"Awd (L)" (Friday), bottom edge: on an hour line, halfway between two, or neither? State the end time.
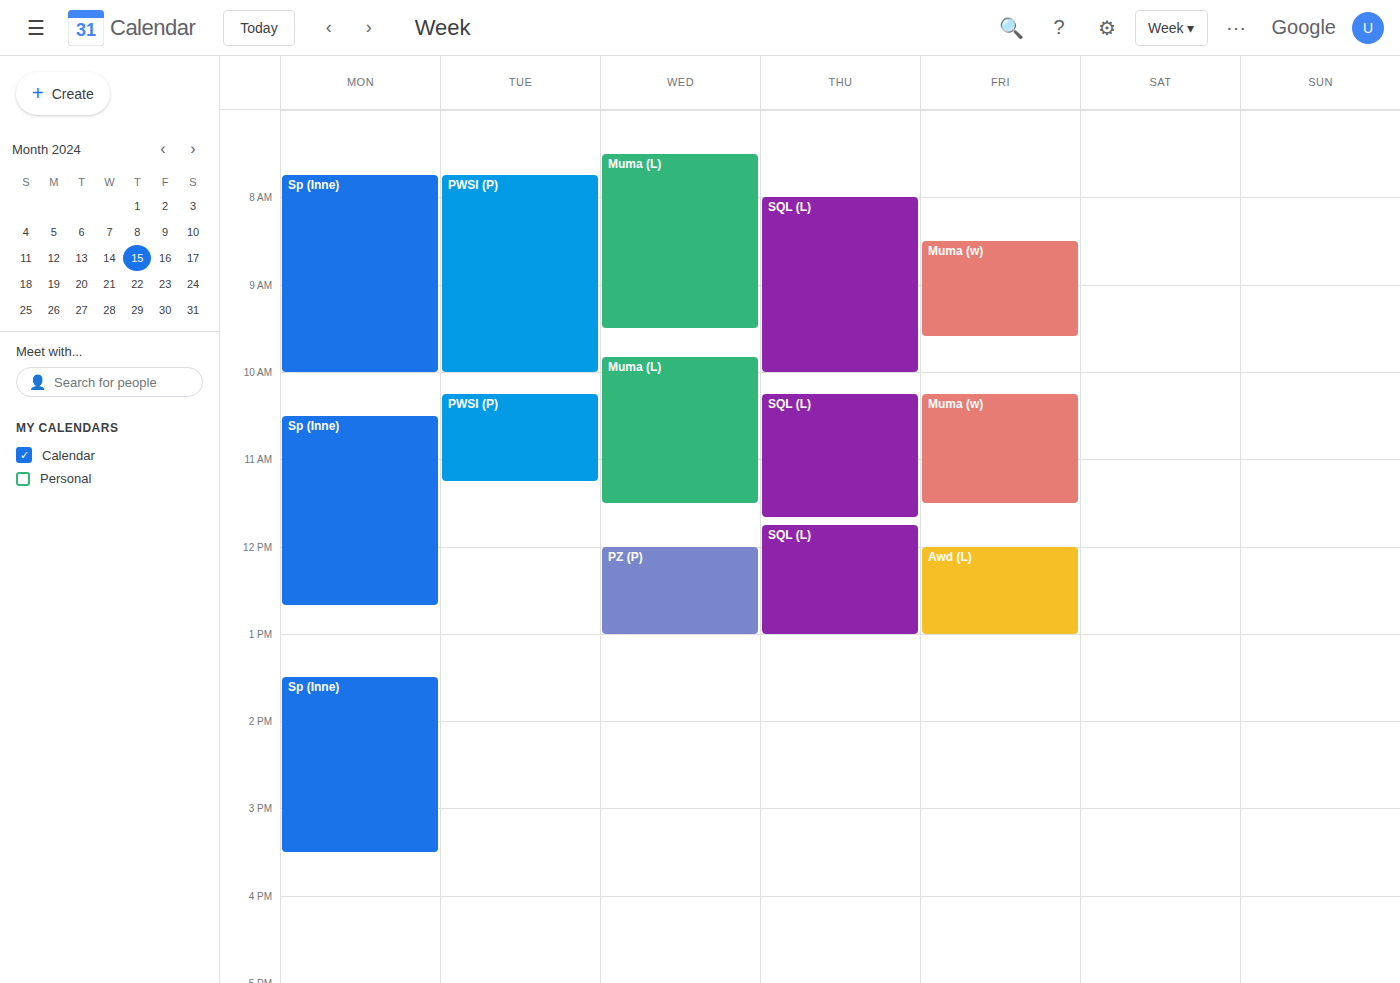
1:00 PM -- exactly on the 1 PM line.